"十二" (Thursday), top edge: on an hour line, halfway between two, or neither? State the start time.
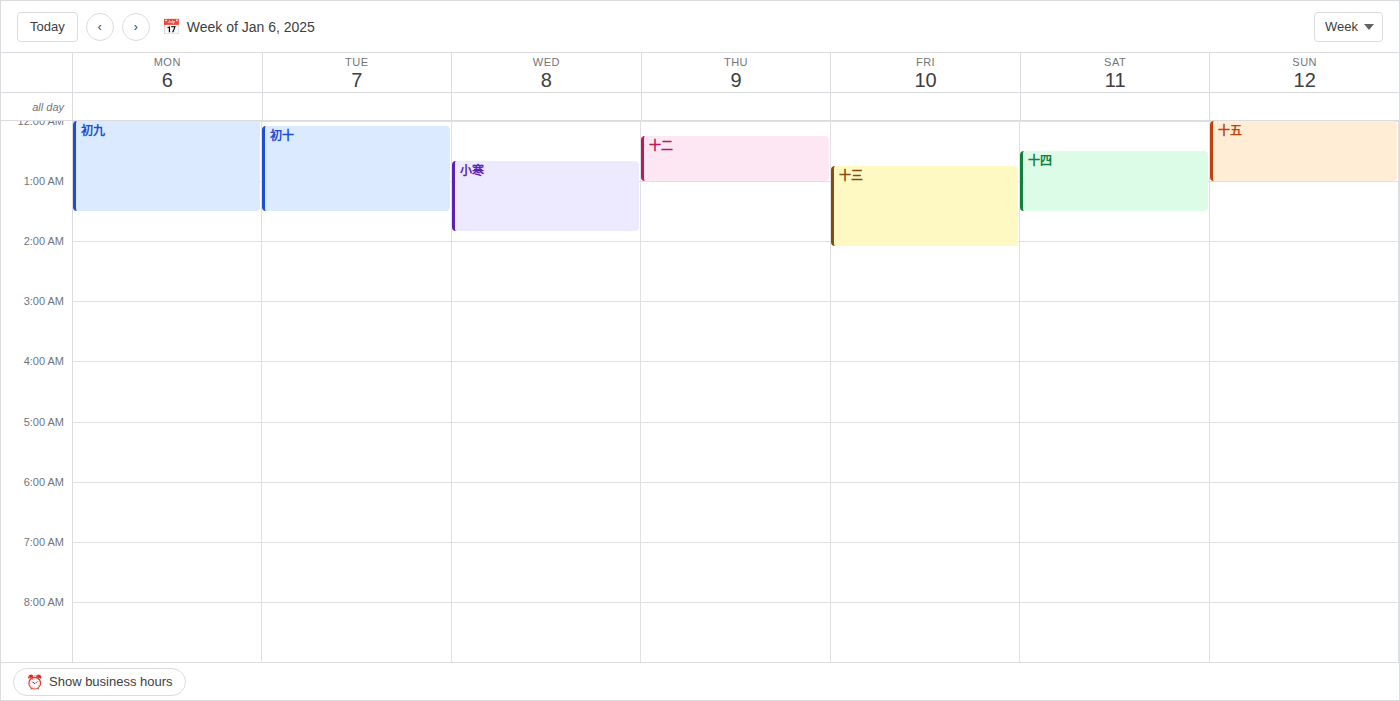
12:15 AM -- neither: a quarter of the way from the 12 AM line to the 1 AM line.